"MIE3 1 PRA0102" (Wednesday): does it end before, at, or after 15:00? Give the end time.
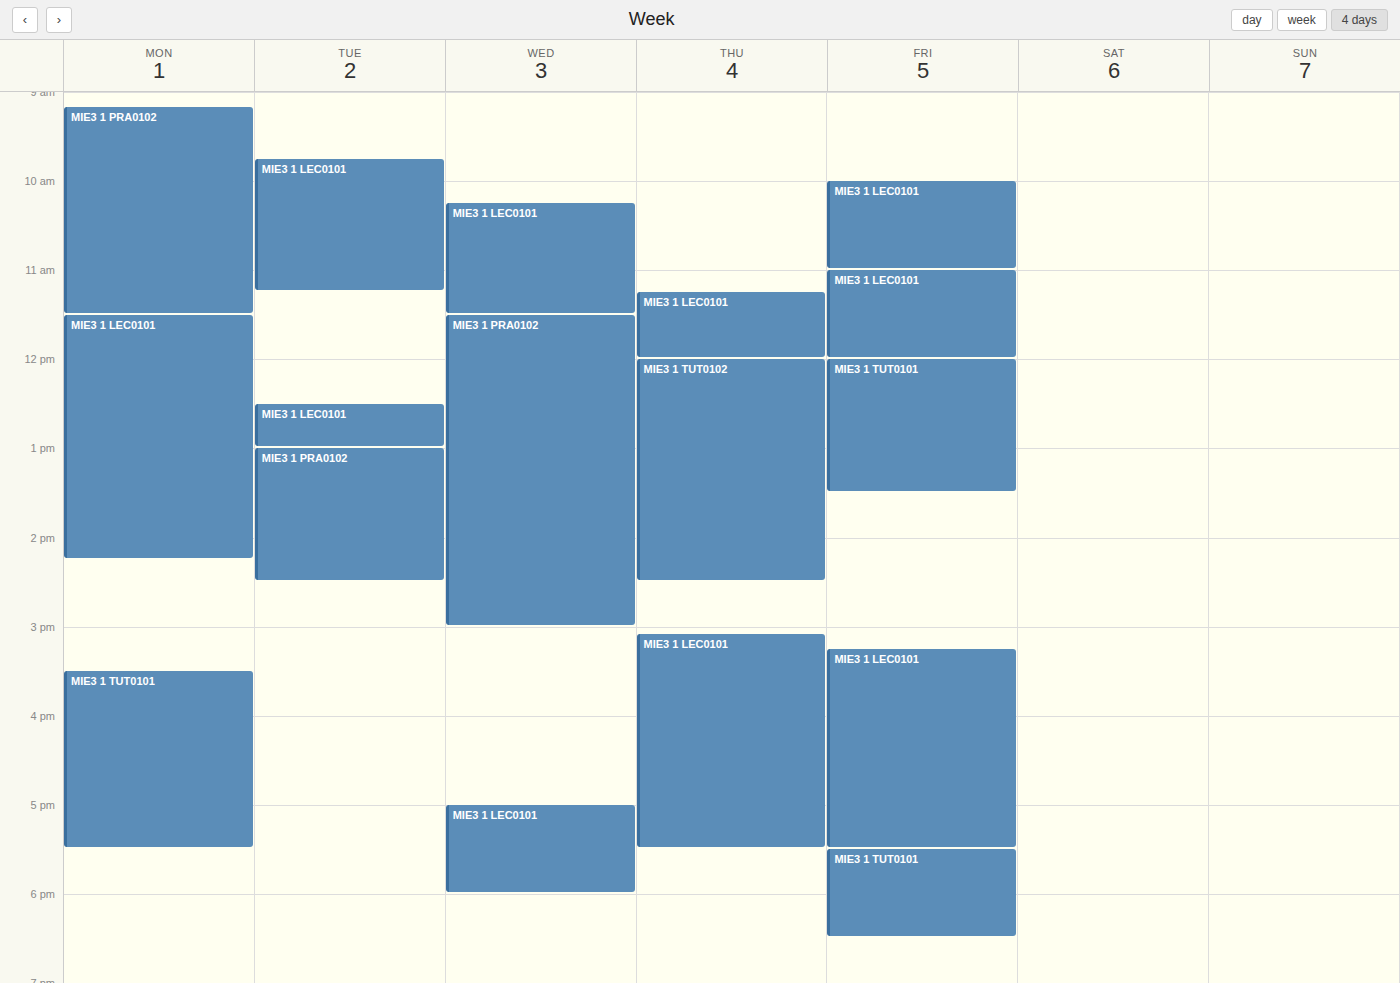
15:00 -- exactly at 15:00, on the 15:00 line.